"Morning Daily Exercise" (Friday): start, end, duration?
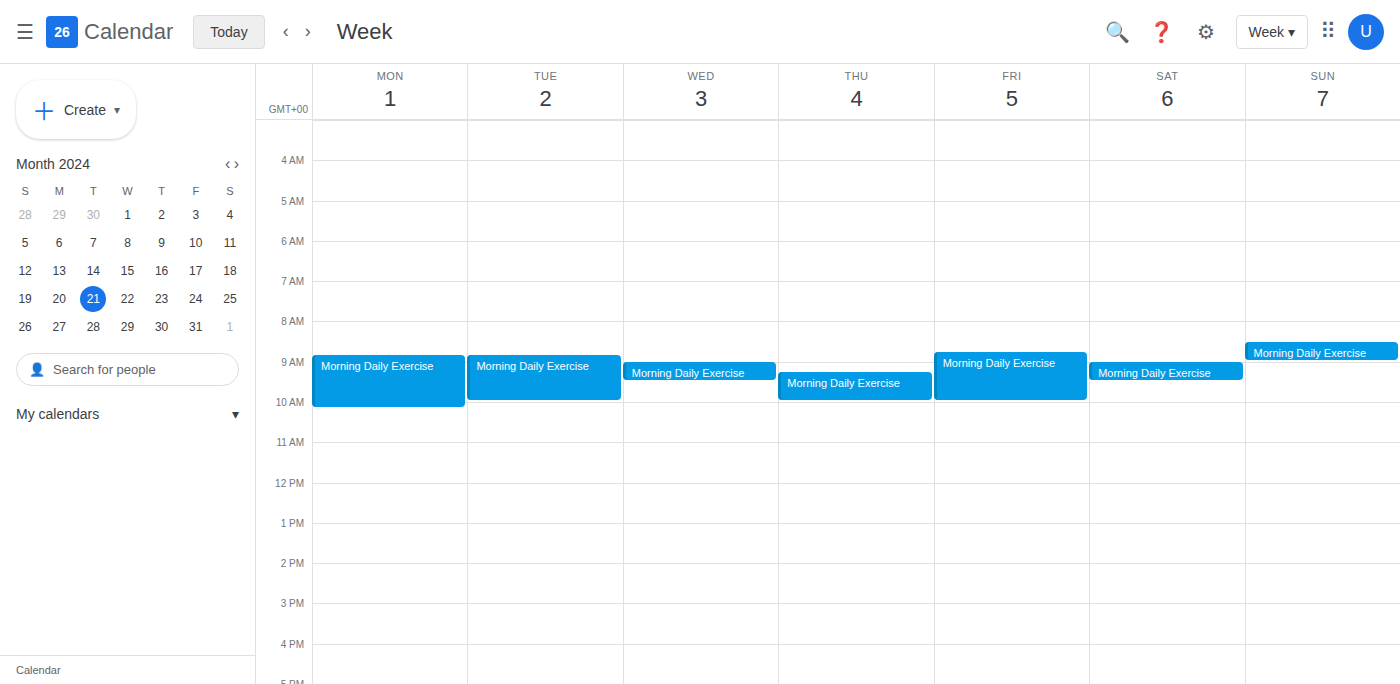
8:45 AM to 10:00 AM, 1 hour 15 minutes